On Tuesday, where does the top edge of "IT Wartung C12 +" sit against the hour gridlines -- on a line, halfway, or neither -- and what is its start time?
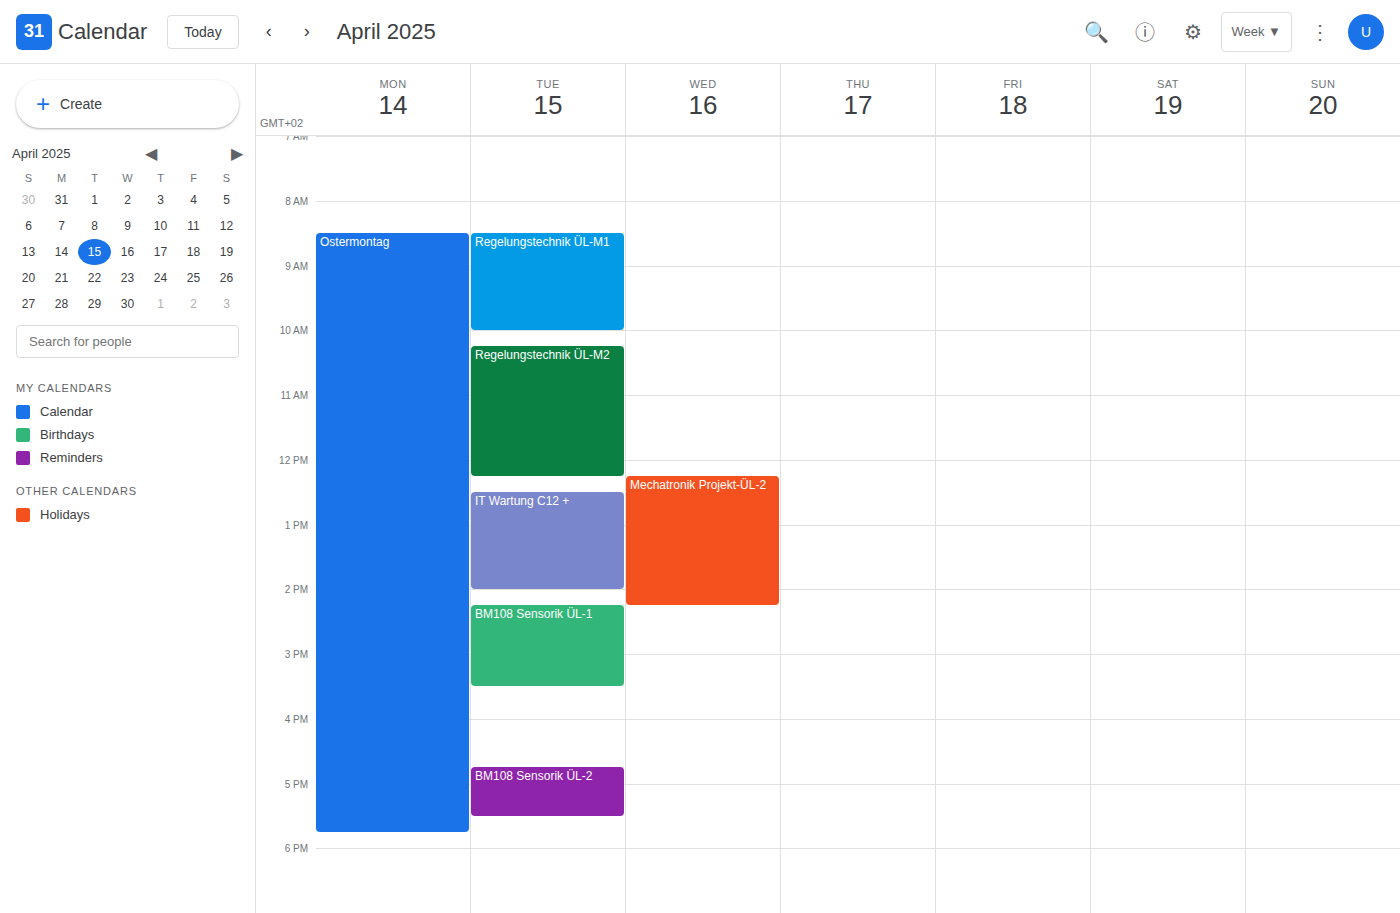
12:30 PM -- halfway between the 12 PM and 1 PM lines.